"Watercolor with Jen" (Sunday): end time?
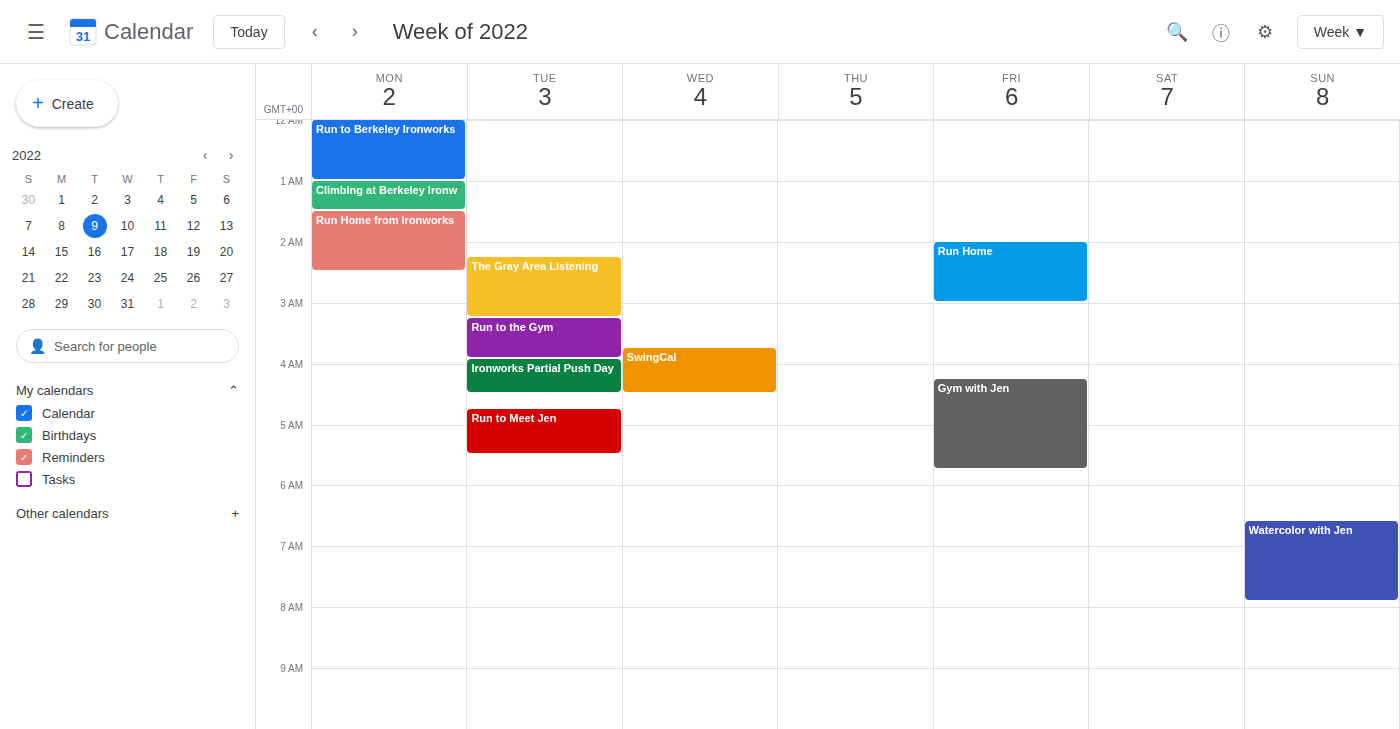
7:55 AM